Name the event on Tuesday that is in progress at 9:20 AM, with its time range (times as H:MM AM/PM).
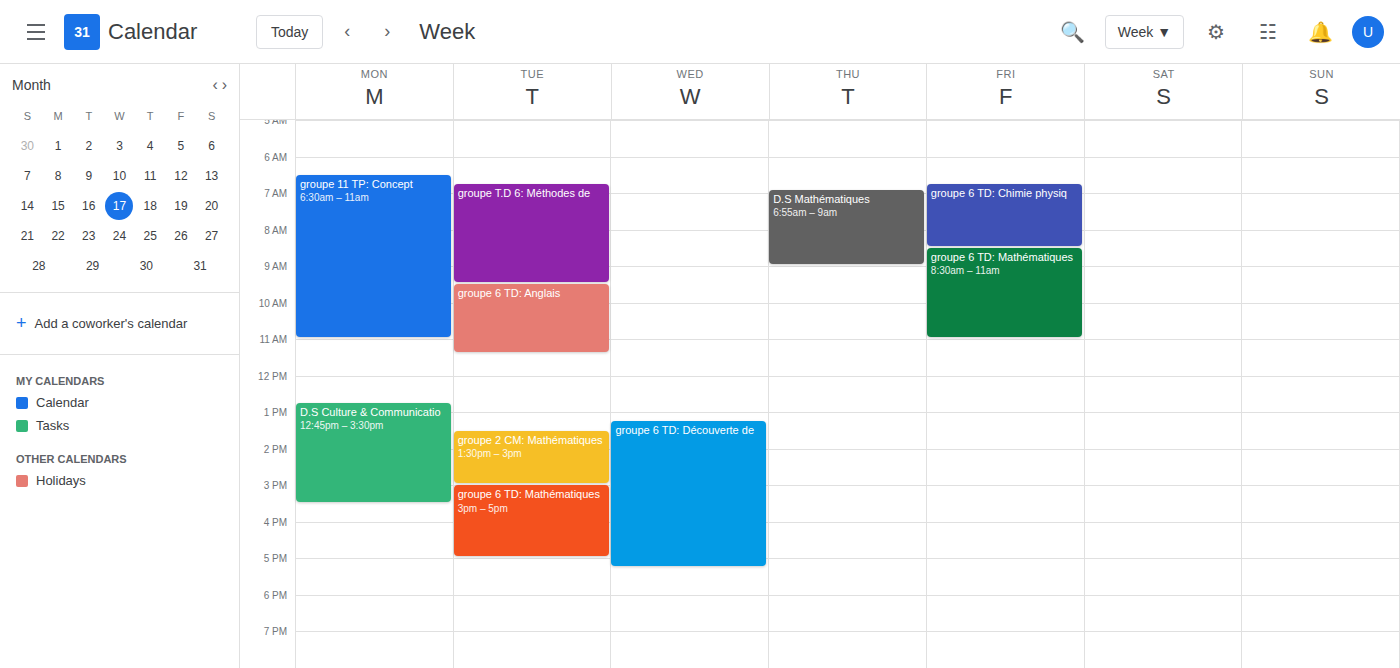
"groupe T.D 6: Méthodes de", 6:45 AM to 9:30 AM